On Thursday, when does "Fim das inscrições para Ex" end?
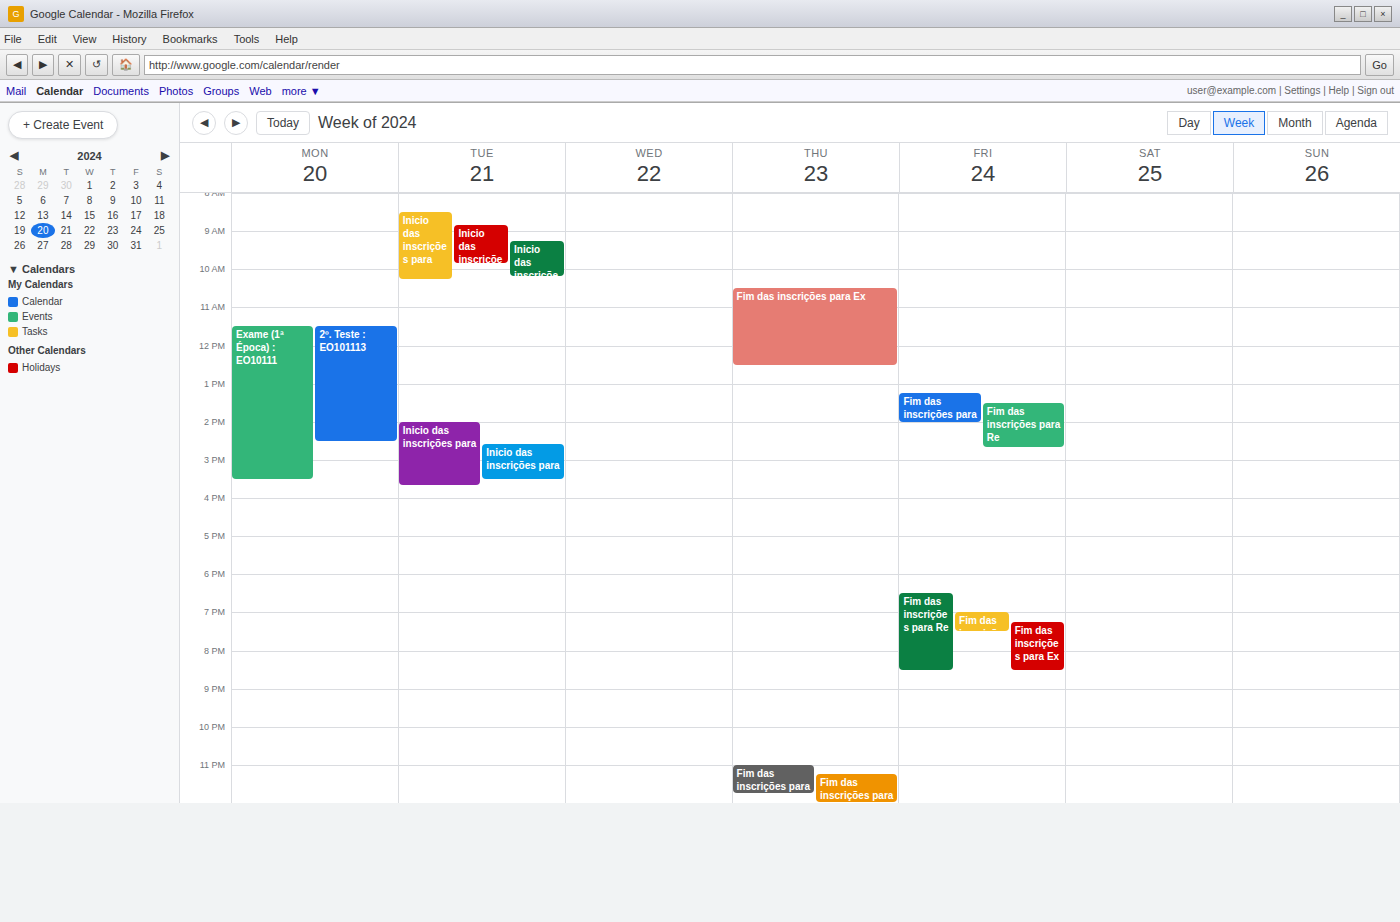
12:30 PM